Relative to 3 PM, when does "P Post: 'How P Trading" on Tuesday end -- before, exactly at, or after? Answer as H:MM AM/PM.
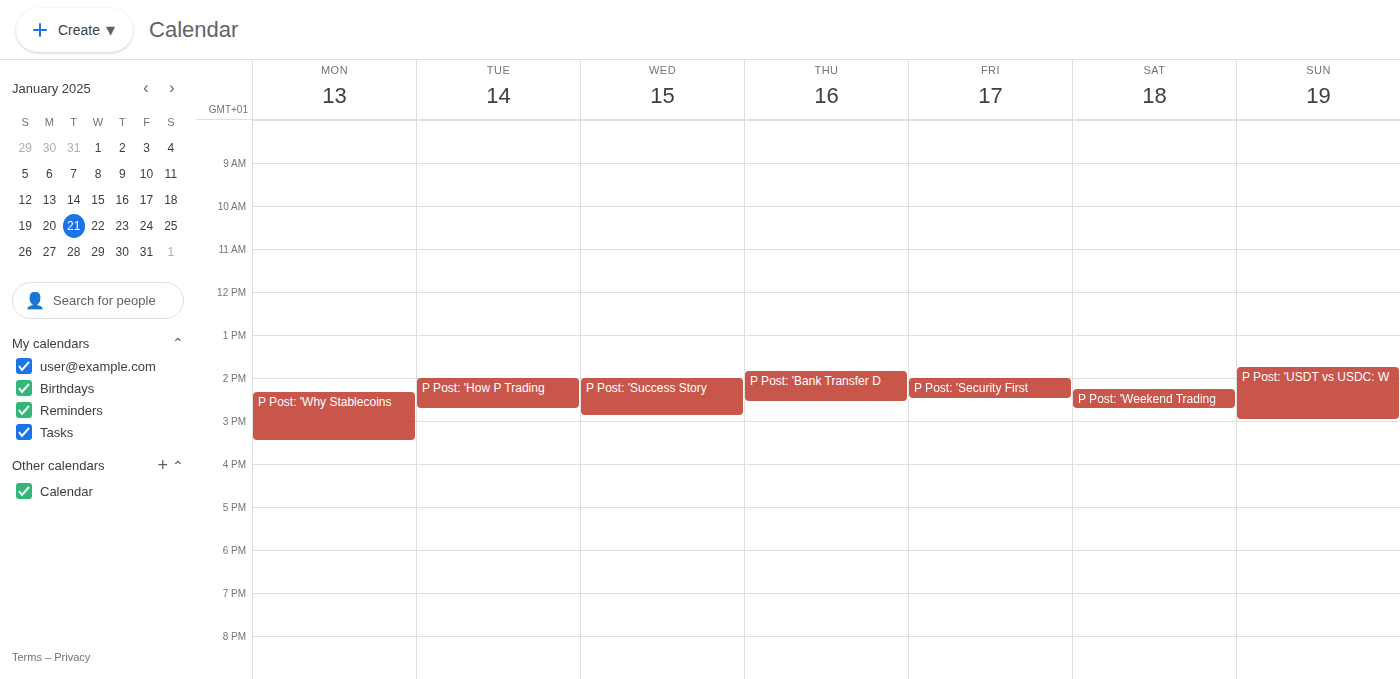
2:45 PM -- before 3 PM, 15 minutes above the 3 PM line.